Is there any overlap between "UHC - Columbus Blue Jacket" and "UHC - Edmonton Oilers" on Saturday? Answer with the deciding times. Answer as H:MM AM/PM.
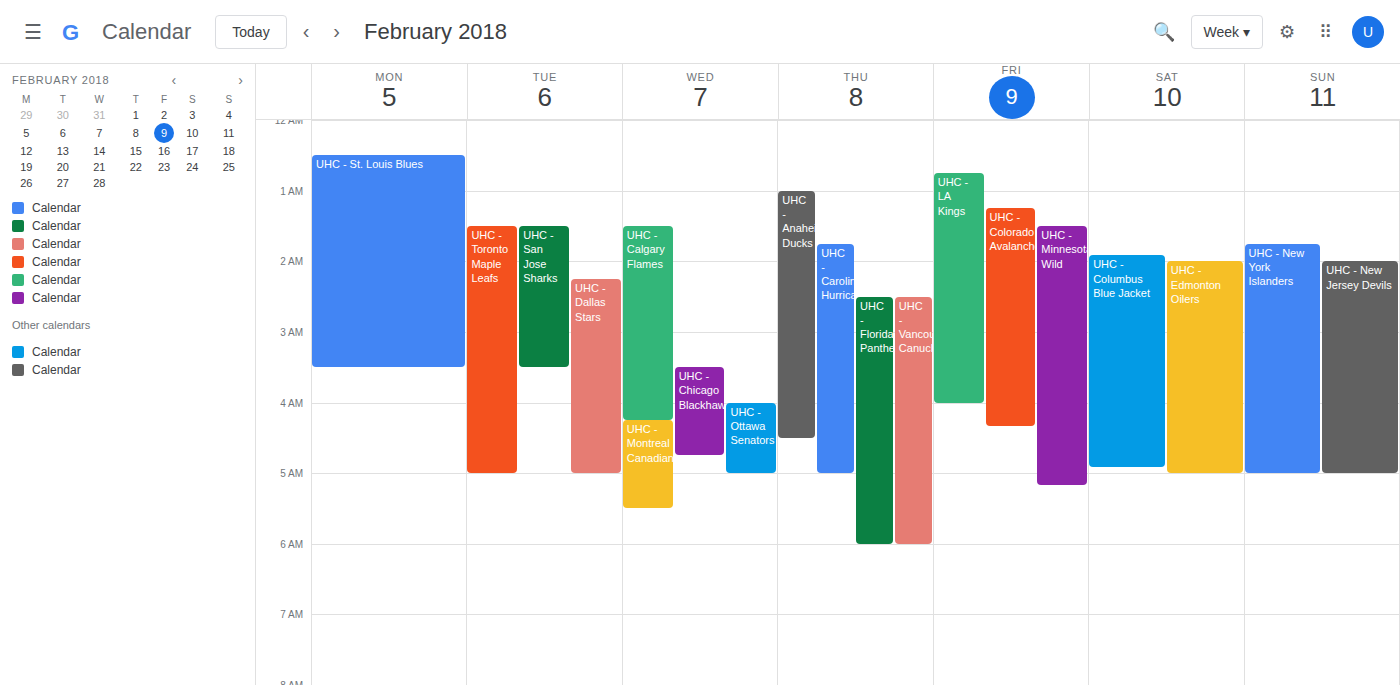
"UHC - Edmonton Oilers" starts at 2:00 AM, before "UHC - Columbus Blue Jacket" ends at 4:55 AM -- they overlap.